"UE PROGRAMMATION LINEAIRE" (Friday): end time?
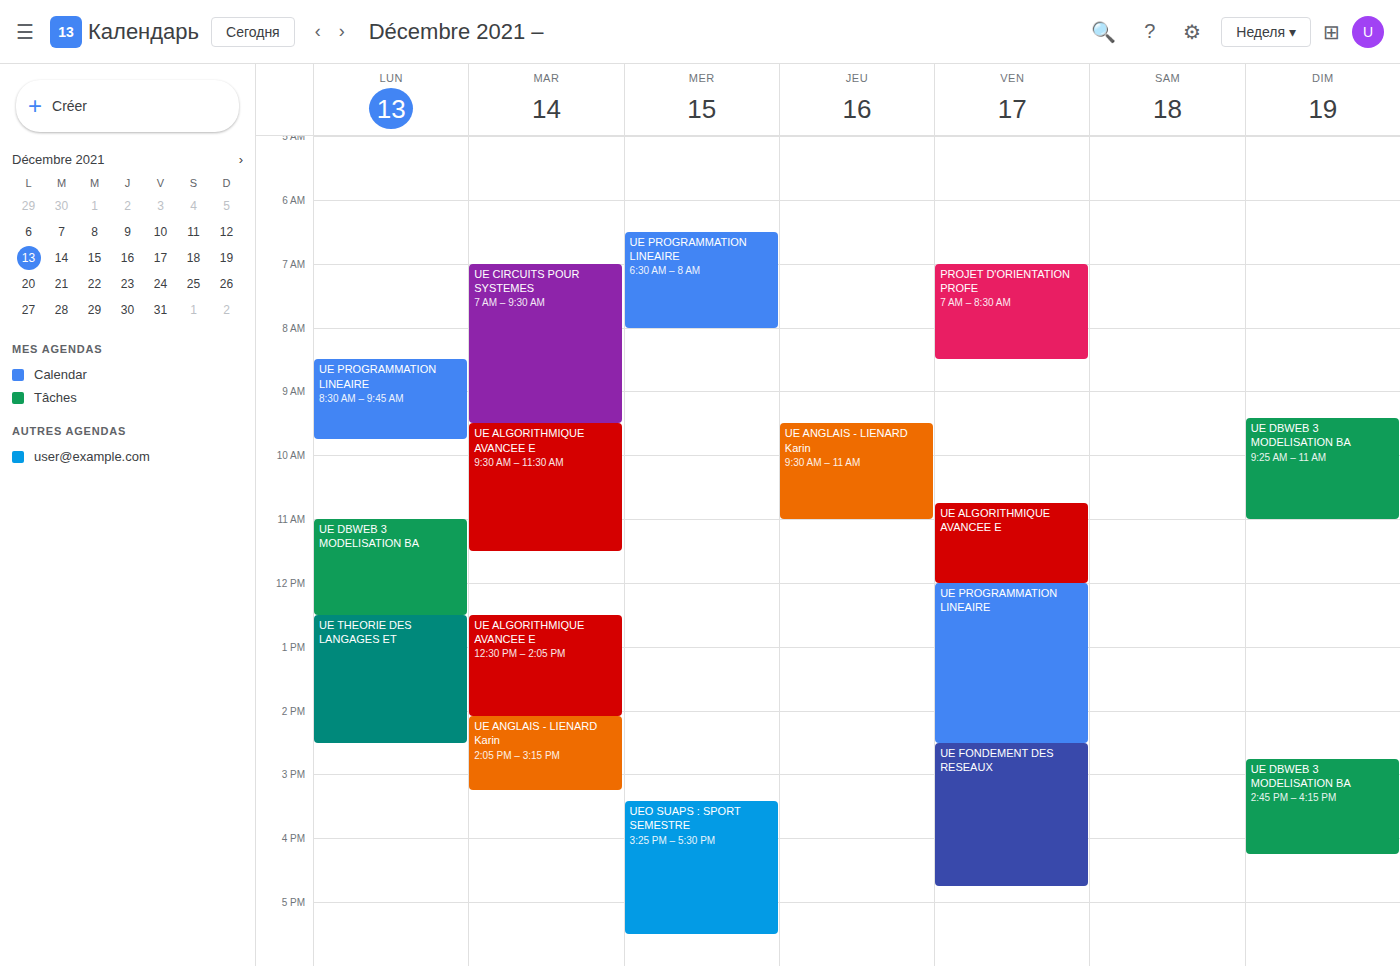
2:30 PM